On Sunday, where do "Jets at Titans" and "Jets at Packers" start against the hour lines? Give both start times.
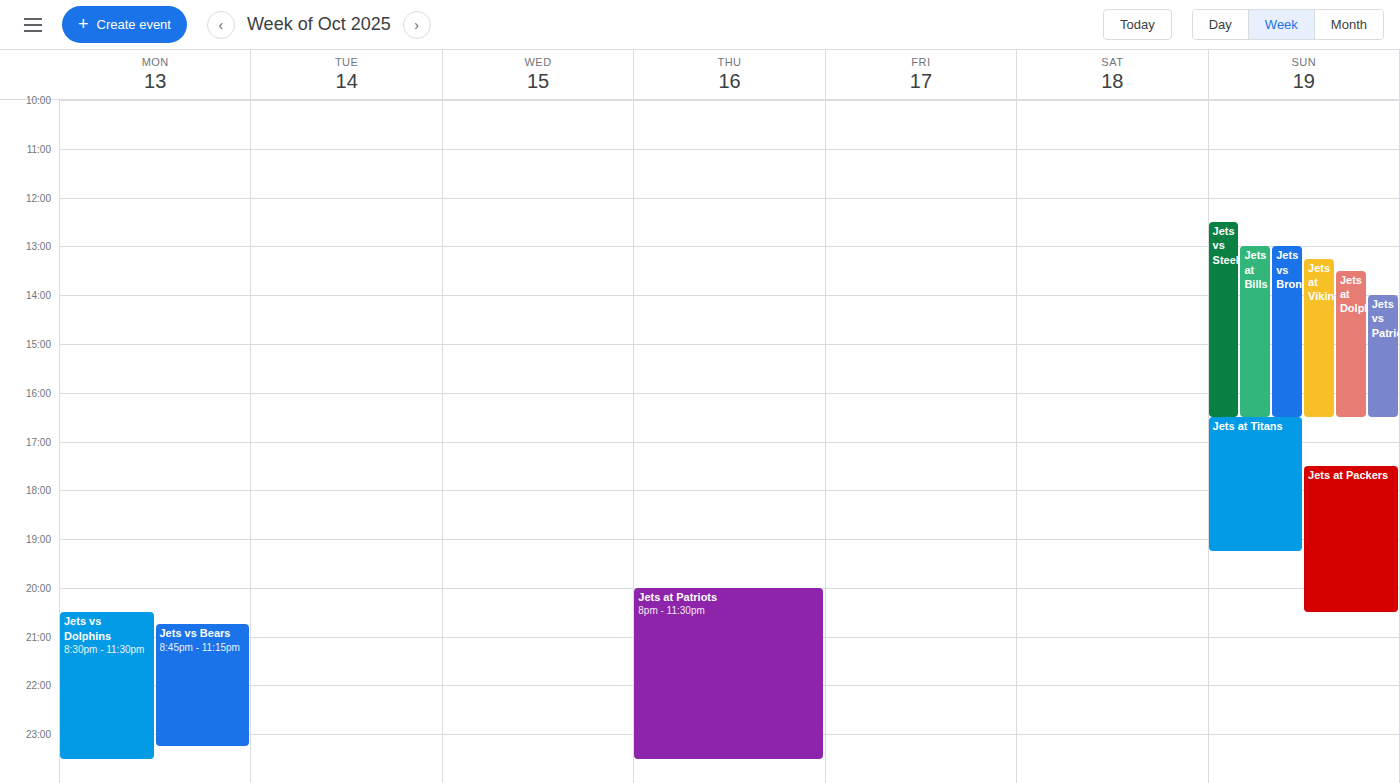
"Jets at Titans": 4:30 PM, halfway between the 4 PM and 5 PM lines. "Jets at Packers": 5:30 PM, halfway between the 5 PM and 6 PM lines.